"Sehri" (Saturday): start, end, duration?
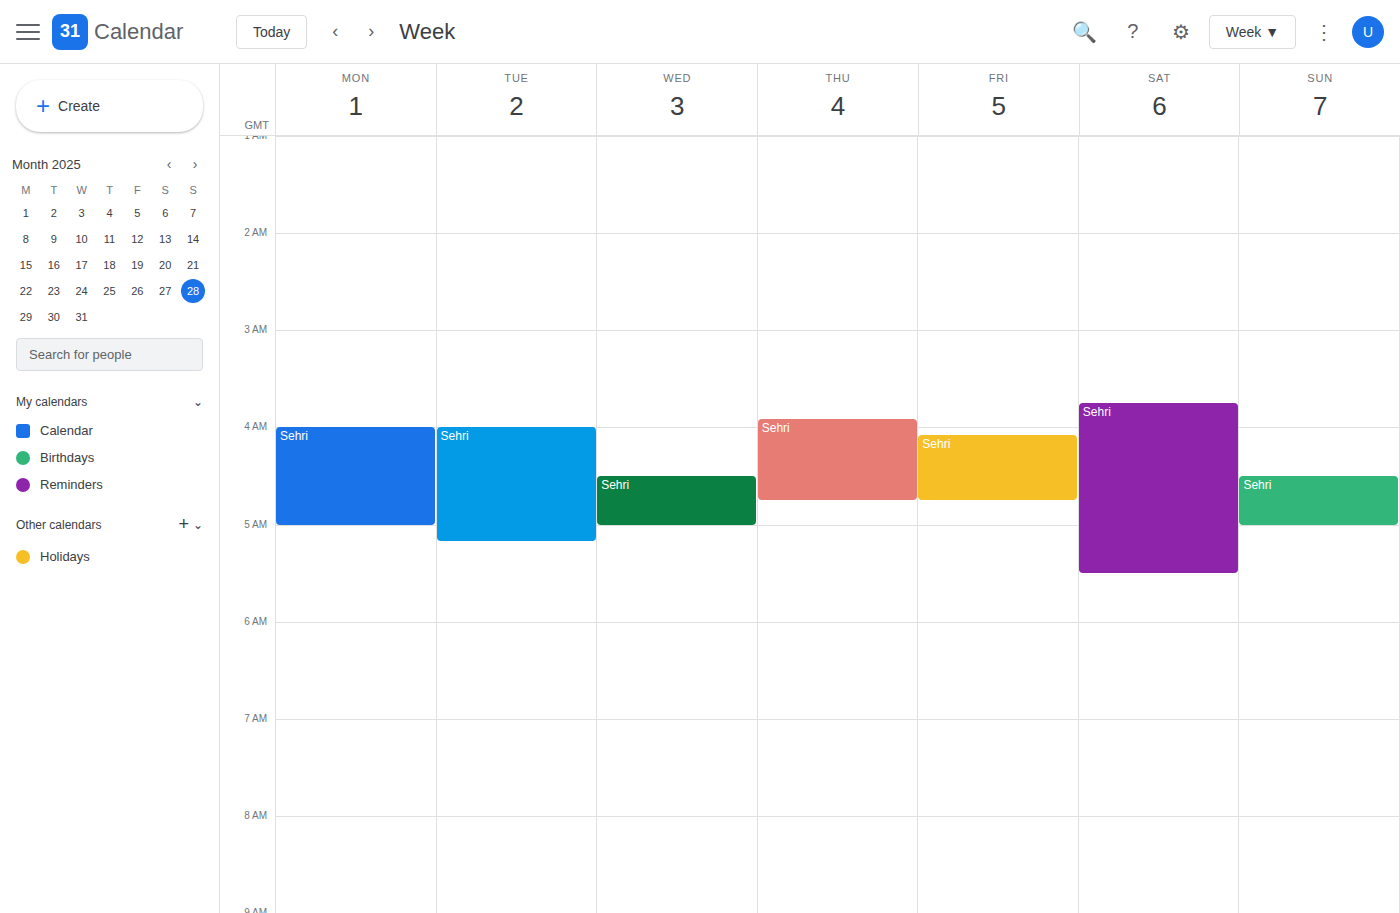
3:45 AM to 5:30 AM, 1 hour 45 minutes